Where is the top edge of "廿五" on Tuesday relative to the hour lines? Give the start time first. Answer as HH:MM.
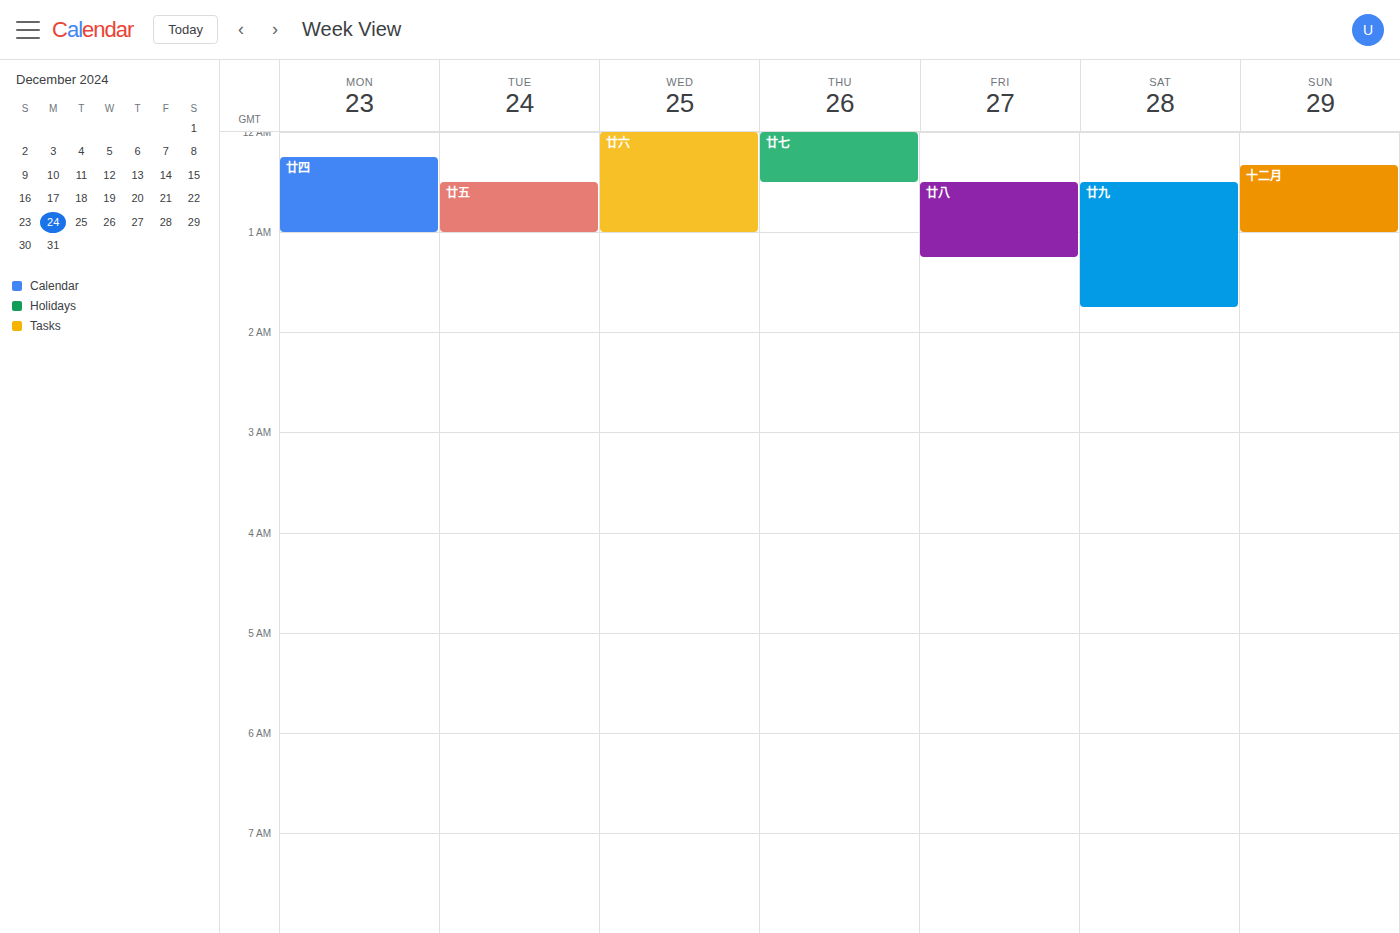
00:30 -- halfway between the 00:00 and 01:00 lines.